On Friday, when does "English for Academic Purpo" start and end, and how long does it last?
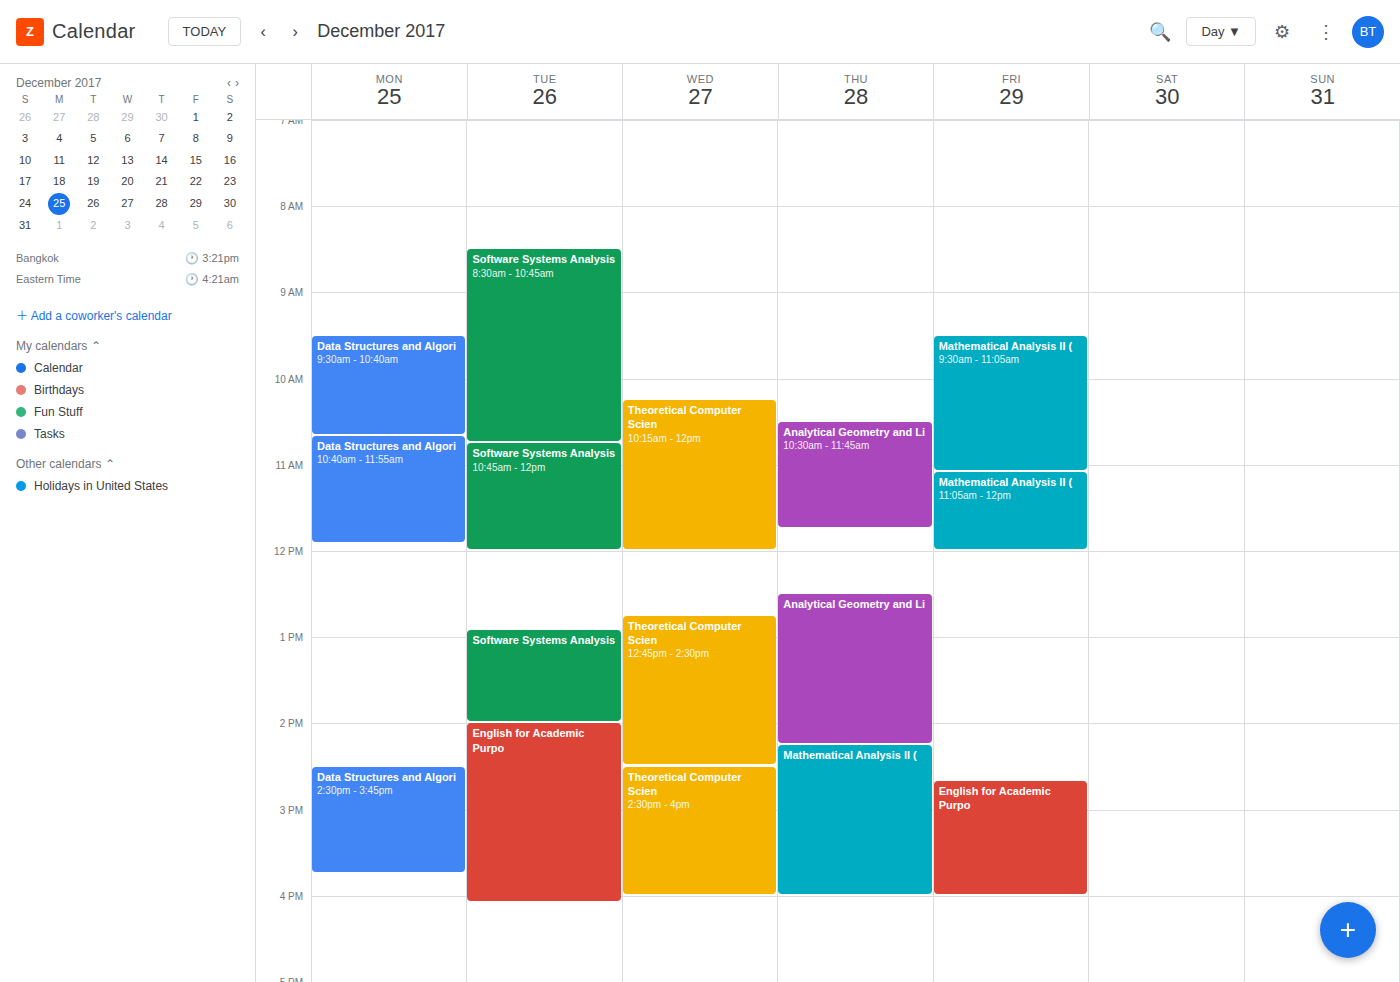
2:40 PM to 4:00 PM, 1 hour 20 minutes